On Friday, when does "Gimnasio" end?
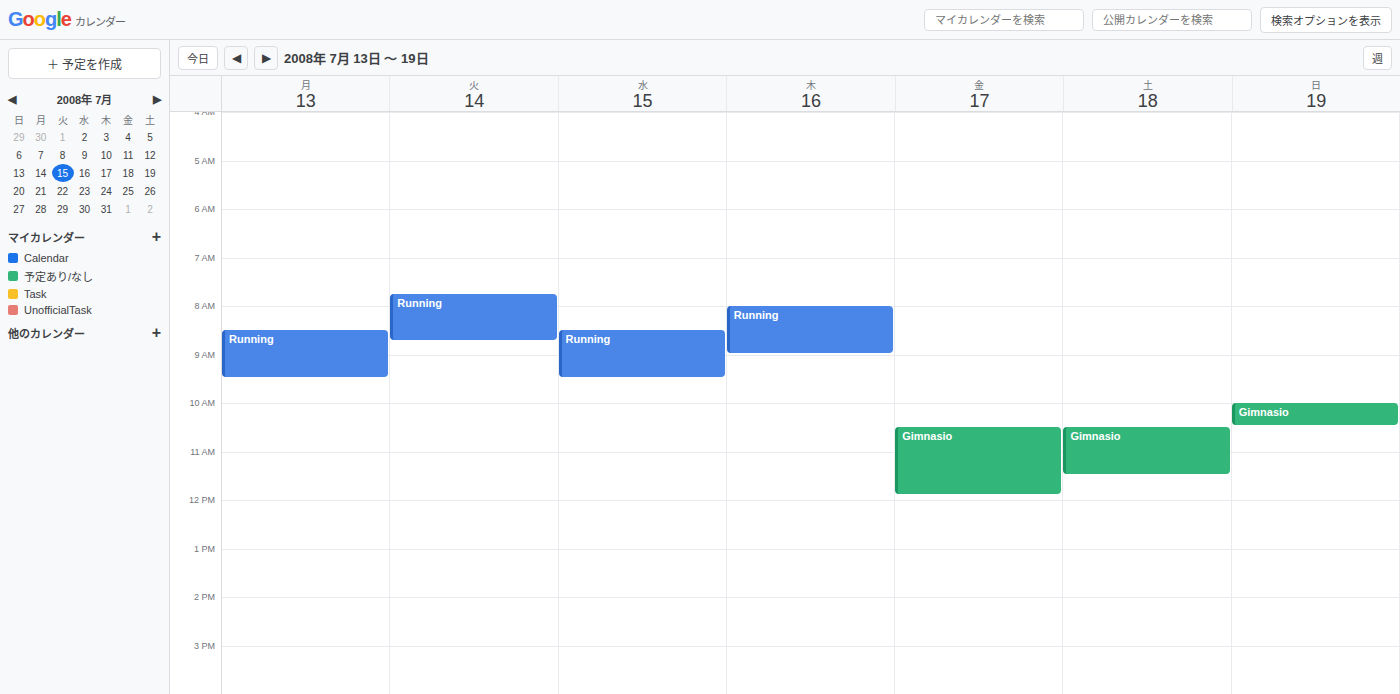
11:55 AM